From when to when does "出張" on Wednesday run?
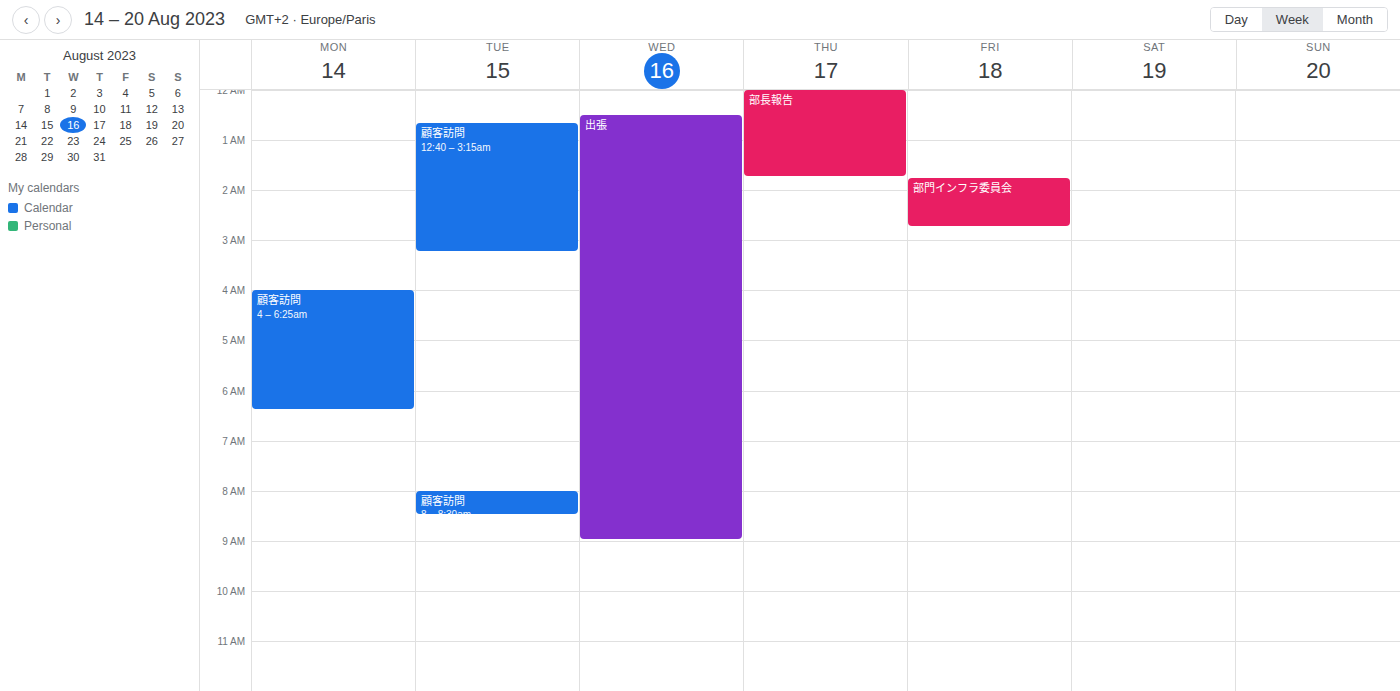
12:30 AM to 9:00 AM